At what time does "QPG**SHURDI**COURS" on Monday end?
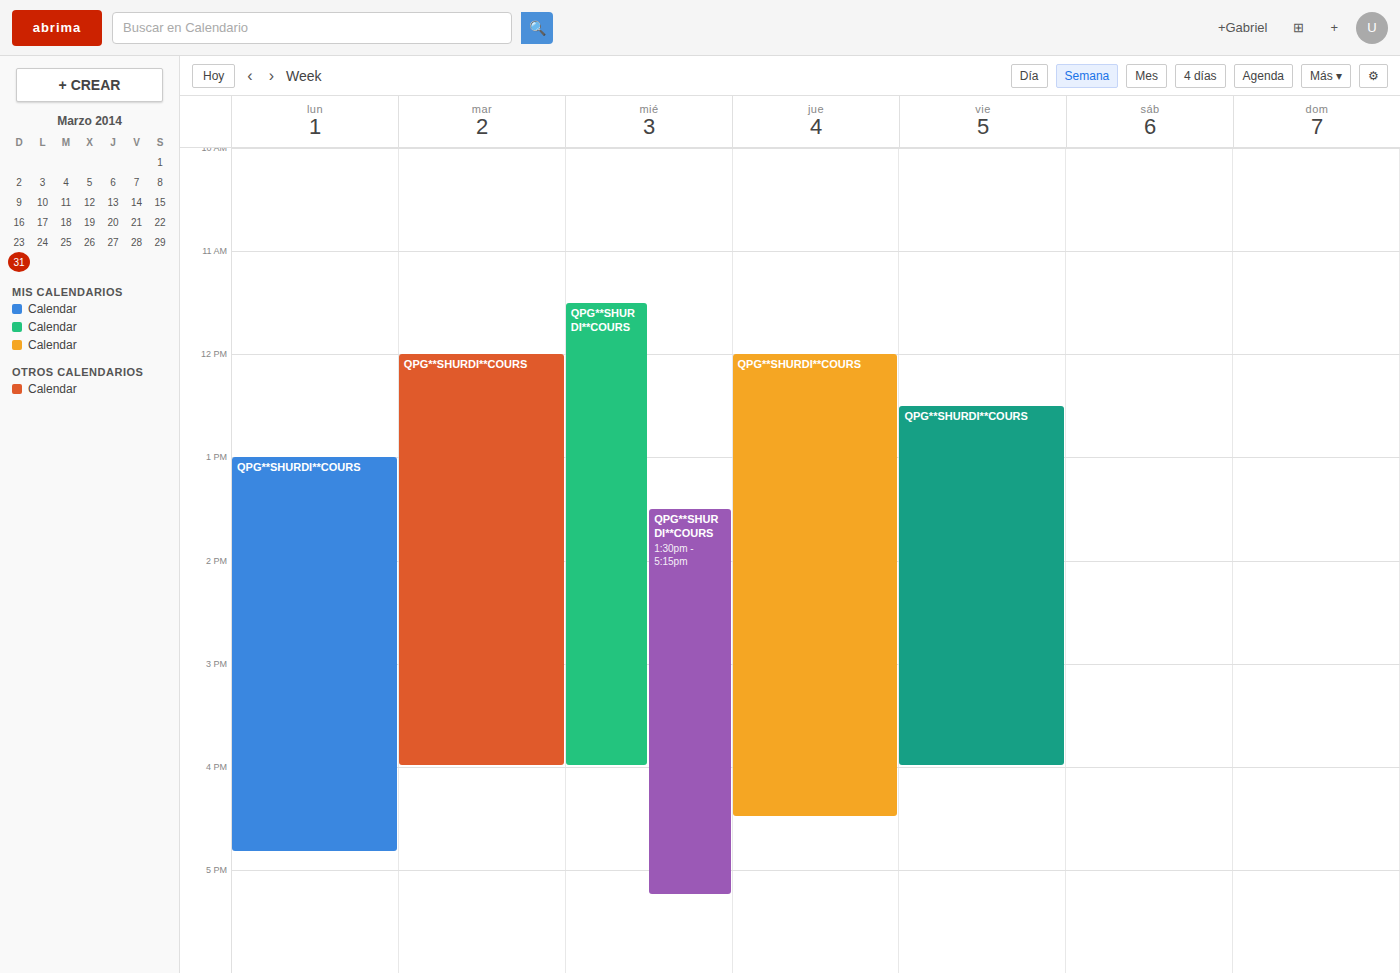
4:50 PM